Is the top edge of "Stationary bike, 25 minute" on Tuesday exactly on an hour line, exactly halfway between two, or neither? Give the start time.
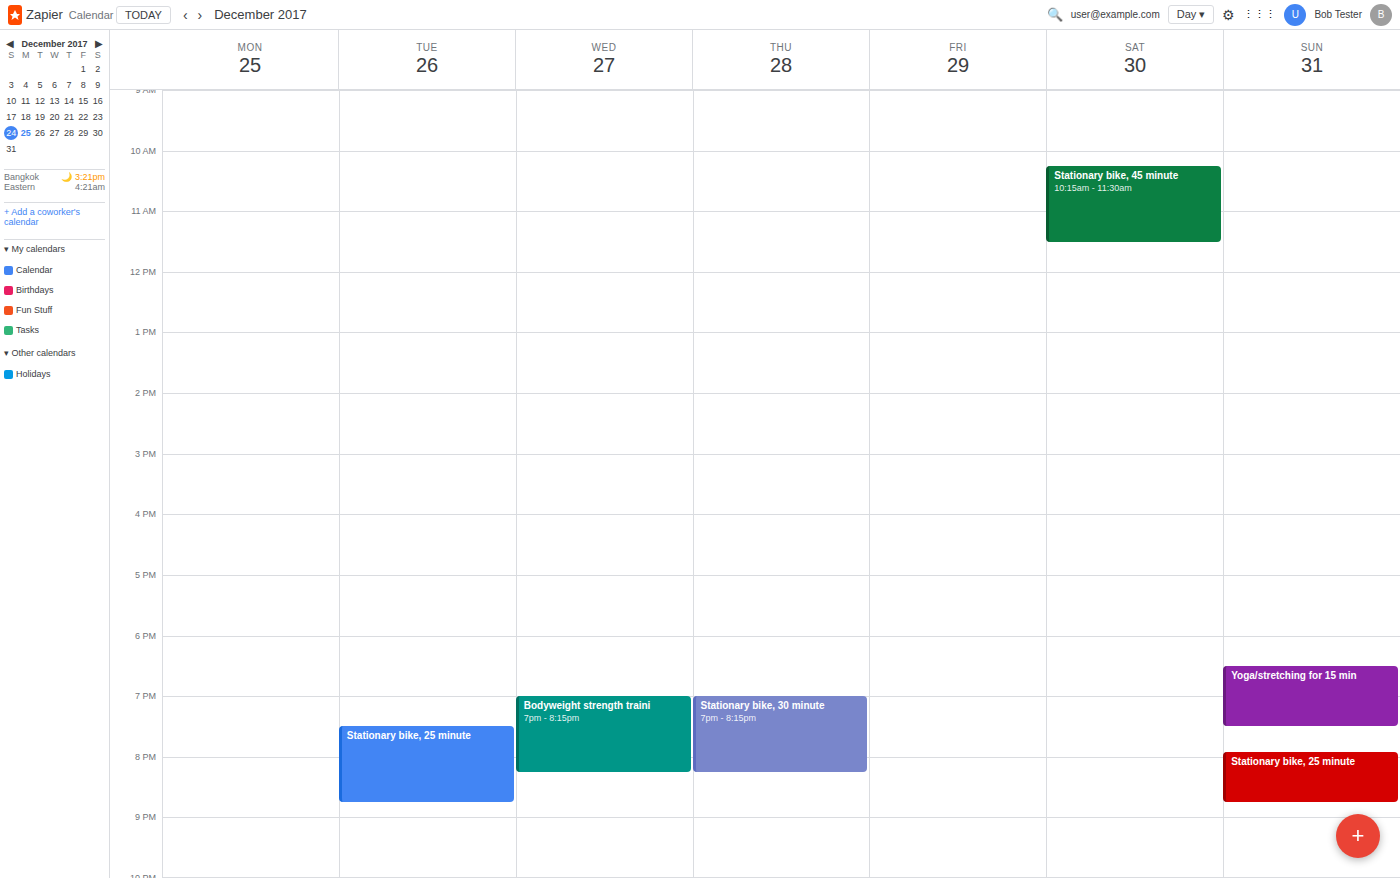
19:30 -- halfway between the 19:00 and 20:00 lines.